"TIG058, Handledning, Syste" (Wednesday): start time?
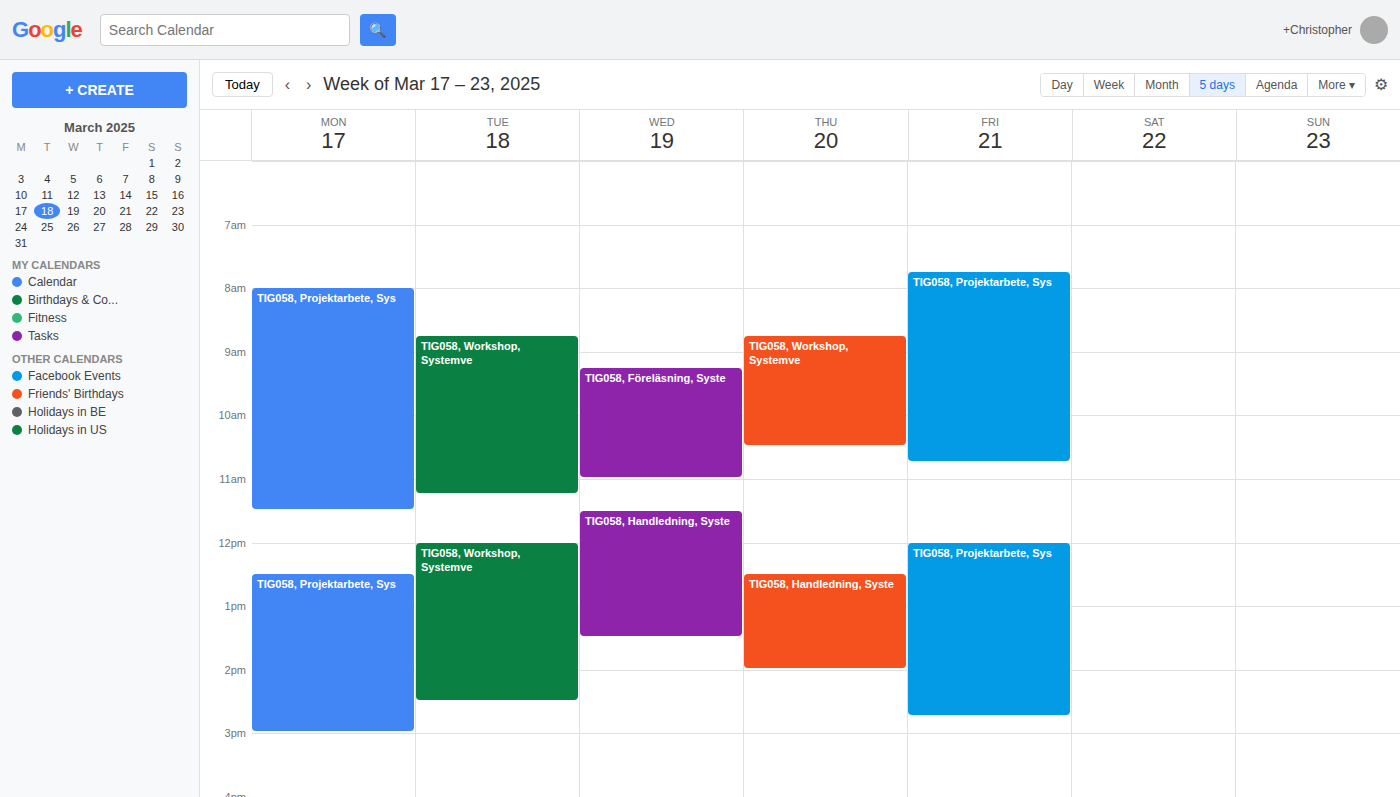
11:30 AM